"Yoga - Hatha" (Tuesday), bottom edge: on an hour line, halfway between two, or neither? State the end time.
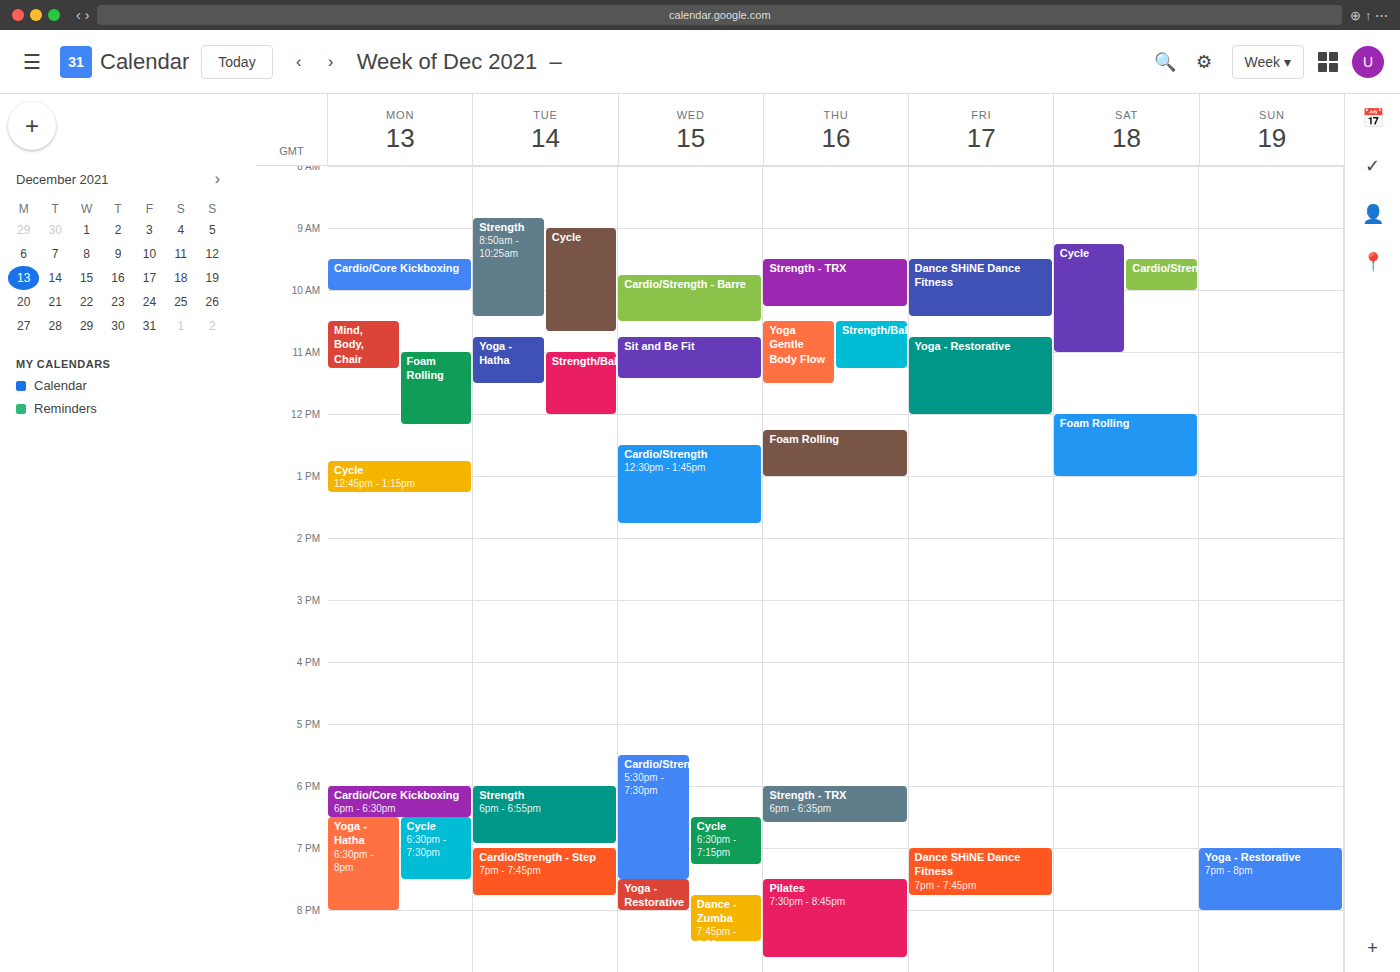
11:30 -- halfway between the 11:00 and 12:00 lines.